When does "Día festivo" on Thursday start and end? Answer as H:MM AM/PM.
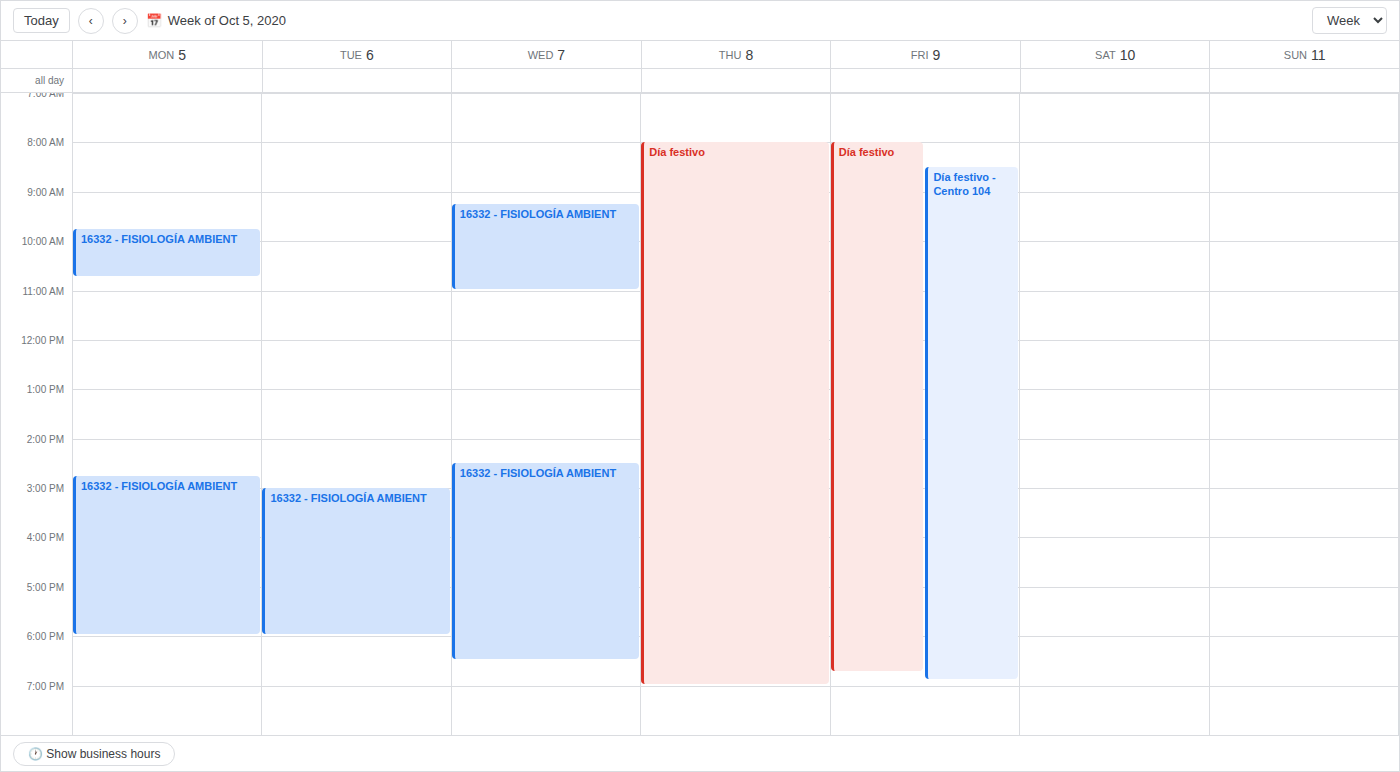
8:00 AM to 7:00 PM